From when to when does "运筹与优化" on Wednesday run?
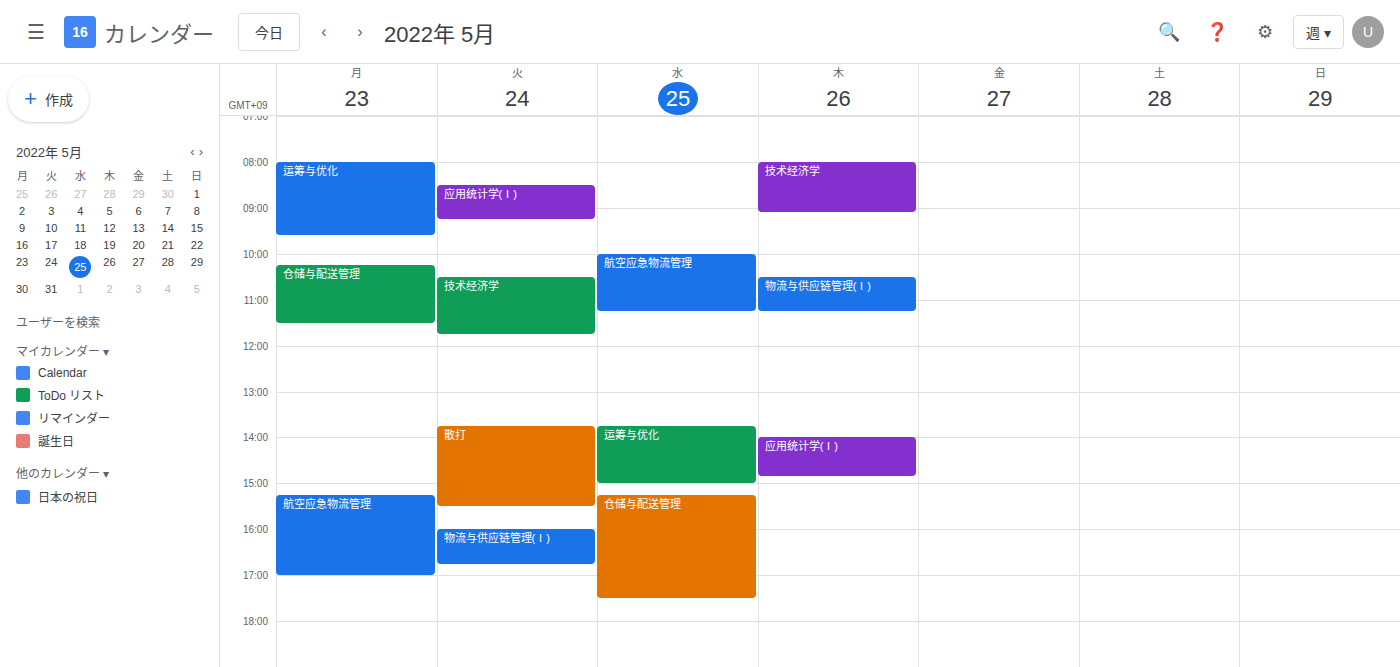
1:45 PM to 3:00 PM